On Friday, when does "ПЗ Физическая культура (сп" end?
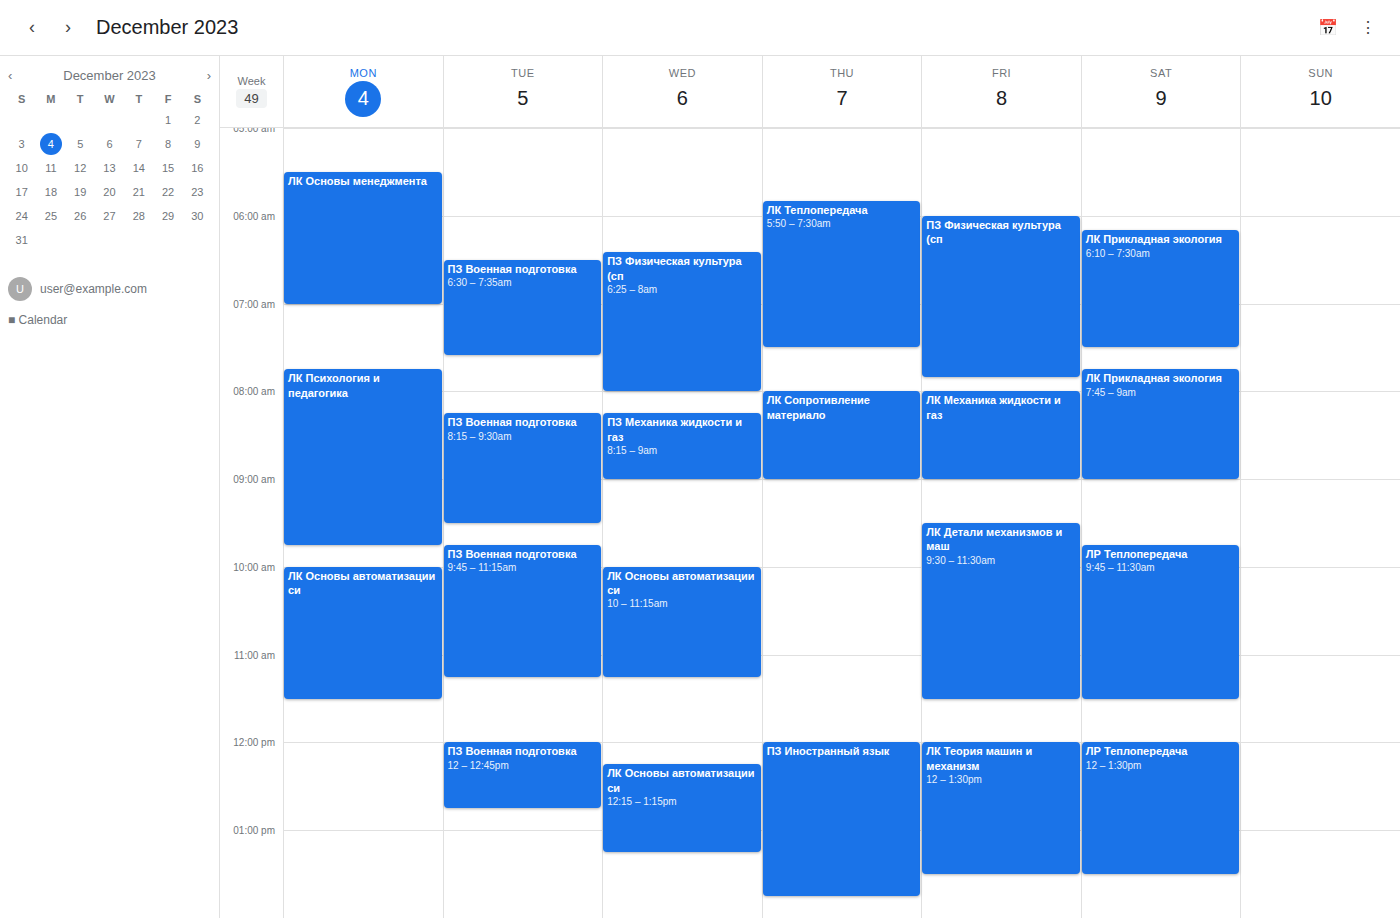
7:50 AM